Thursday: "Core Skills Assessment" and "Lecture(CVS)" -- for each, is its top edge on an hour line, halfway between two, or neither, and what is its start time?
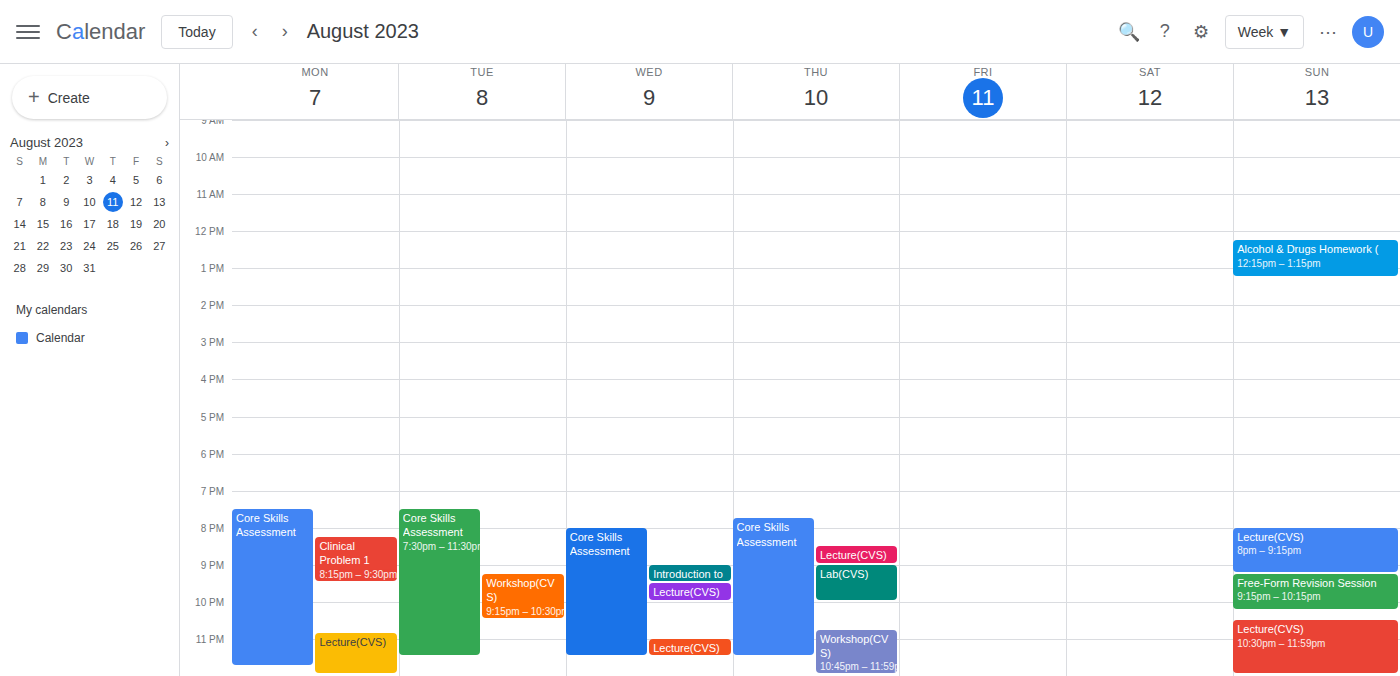
"Core Skills Assessment": 7:45 PM, neither: three quarters of the way from the 7 PM line to the 8 PM line. "Lecture(CVS)": 8:30 PM, halfway between the 8 PM and 9 PM lines.